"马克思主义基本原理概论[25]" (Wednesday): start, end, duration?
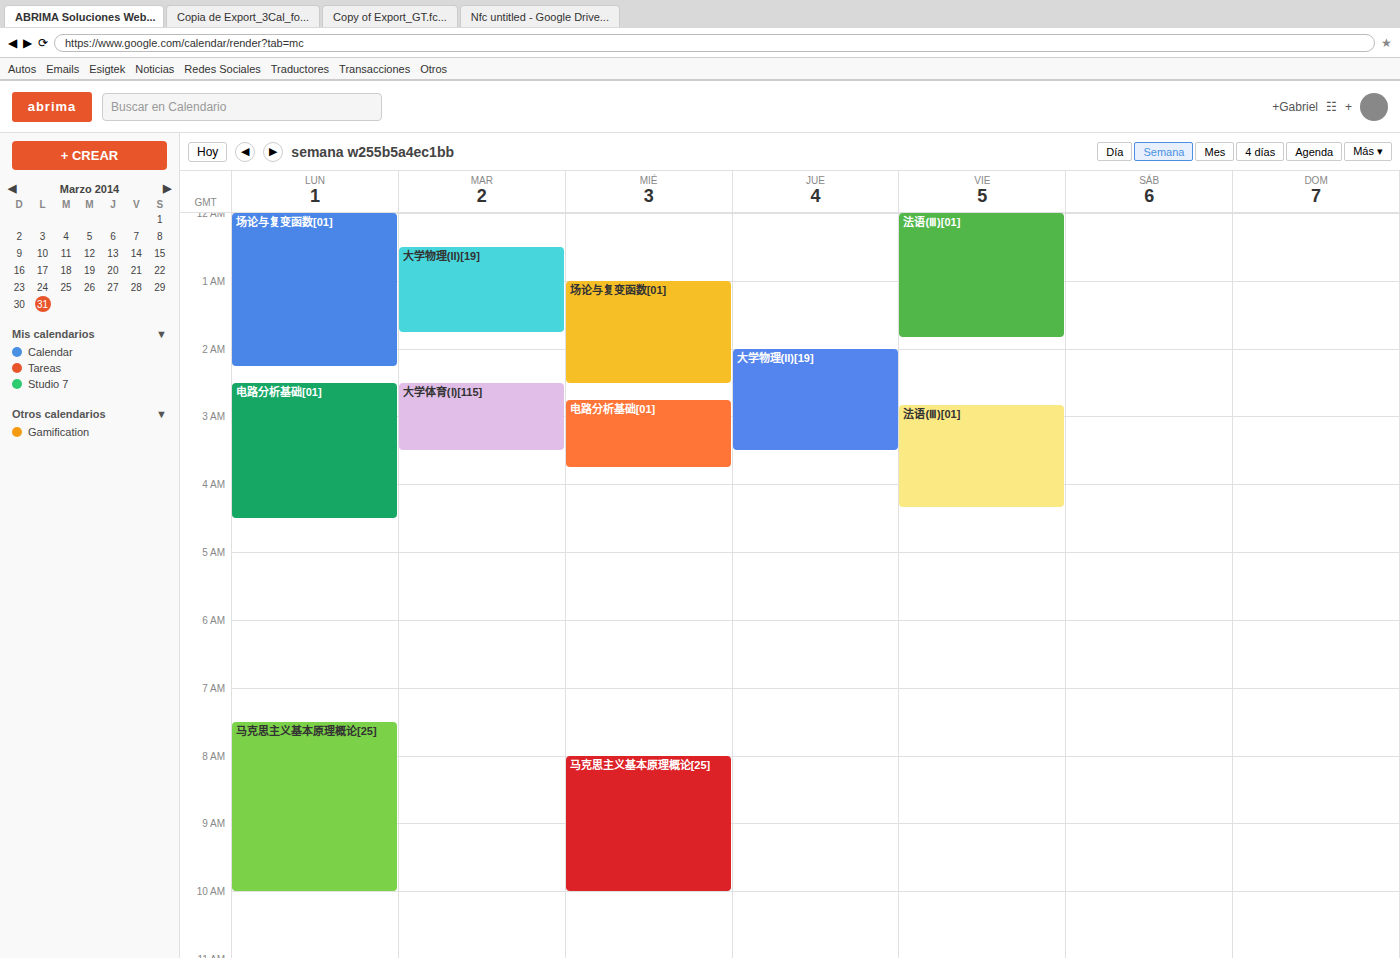
8:00 AM to 10:00 AM, 2 hours